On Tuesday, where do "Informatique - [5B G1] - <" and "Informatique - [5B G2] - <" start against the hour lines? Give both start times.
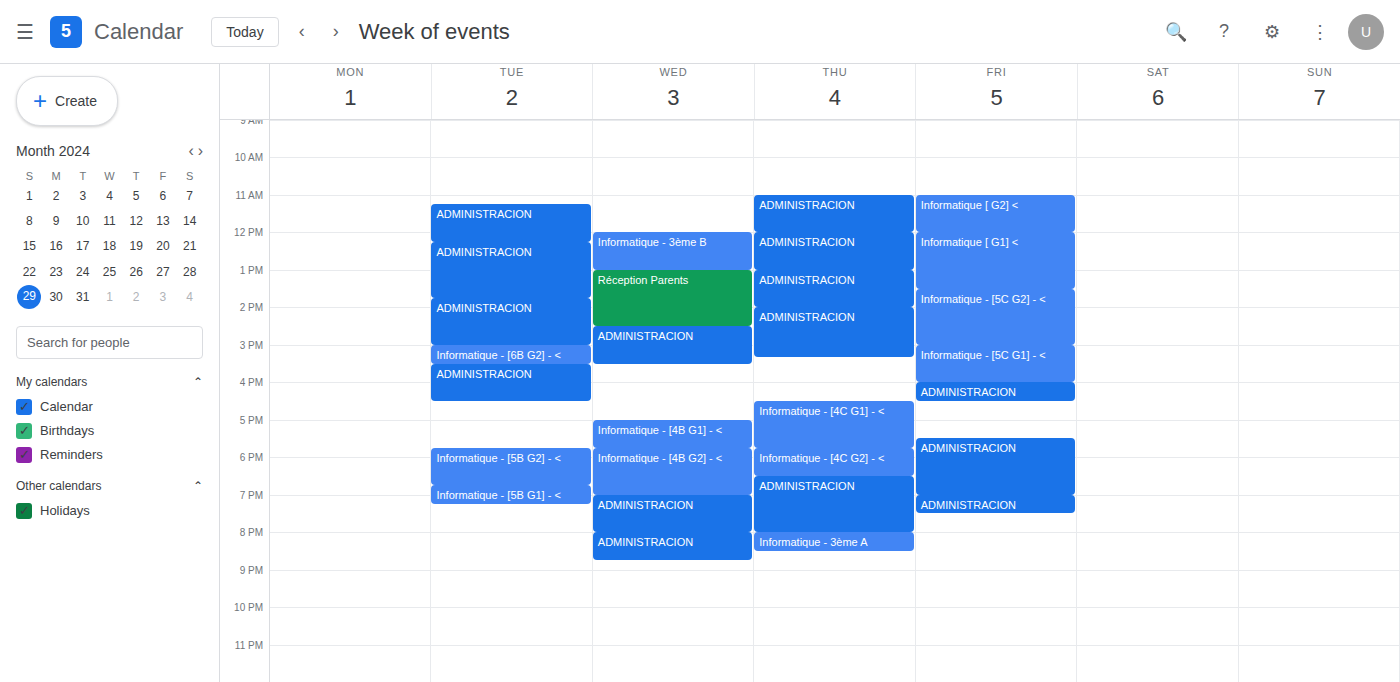
"Informatique - [5B G1] - <": 6:45 PM, neither: three quarters of the way from the 6 PM line to the 7 PM line. "Informatique - [5B G2] - <": 5:45 PM, neither: three quarters of the way from the 5 PM line to the 6 PM line.